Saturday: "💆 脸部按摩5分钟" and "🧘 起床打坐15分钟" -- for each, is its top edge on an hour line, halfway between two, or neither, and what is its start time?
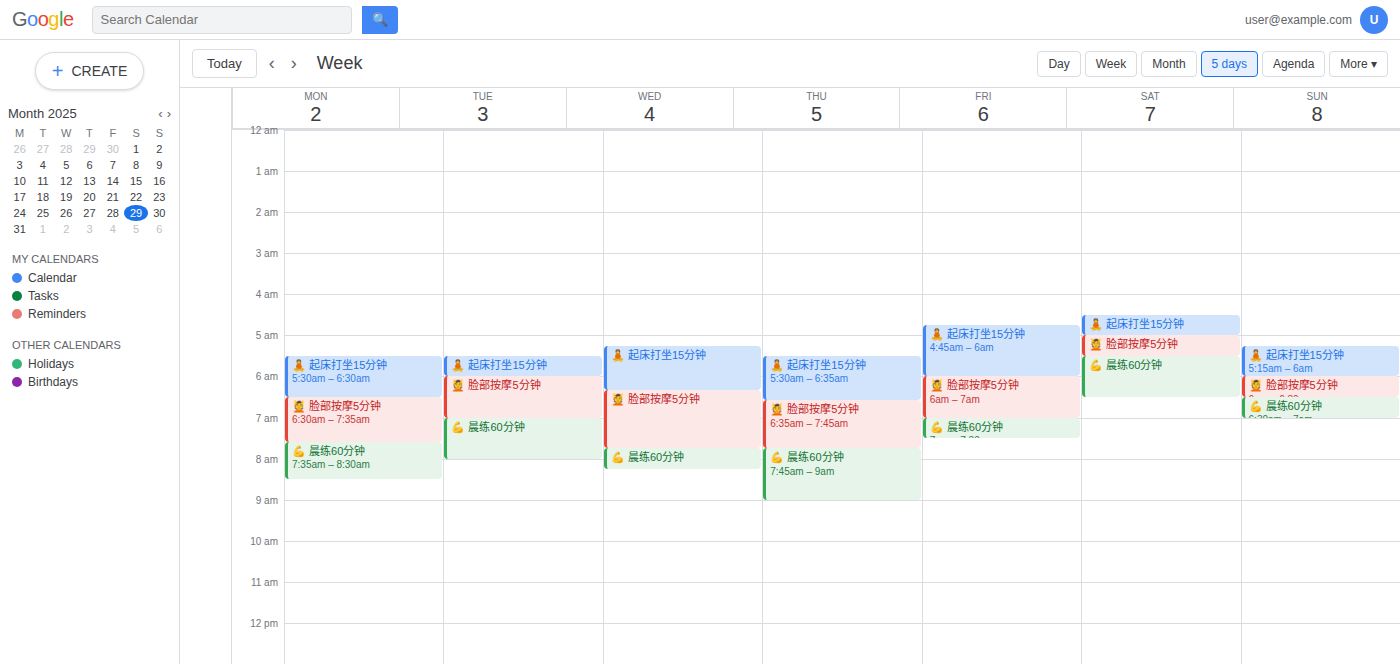
"💆 脸部按摩5分钟": 5:00 AM, exactly on the 5 AM line. "🧘 起床打坐15分钟": 4:30 AM, halfway between the 4 AM and 5 AM lines.